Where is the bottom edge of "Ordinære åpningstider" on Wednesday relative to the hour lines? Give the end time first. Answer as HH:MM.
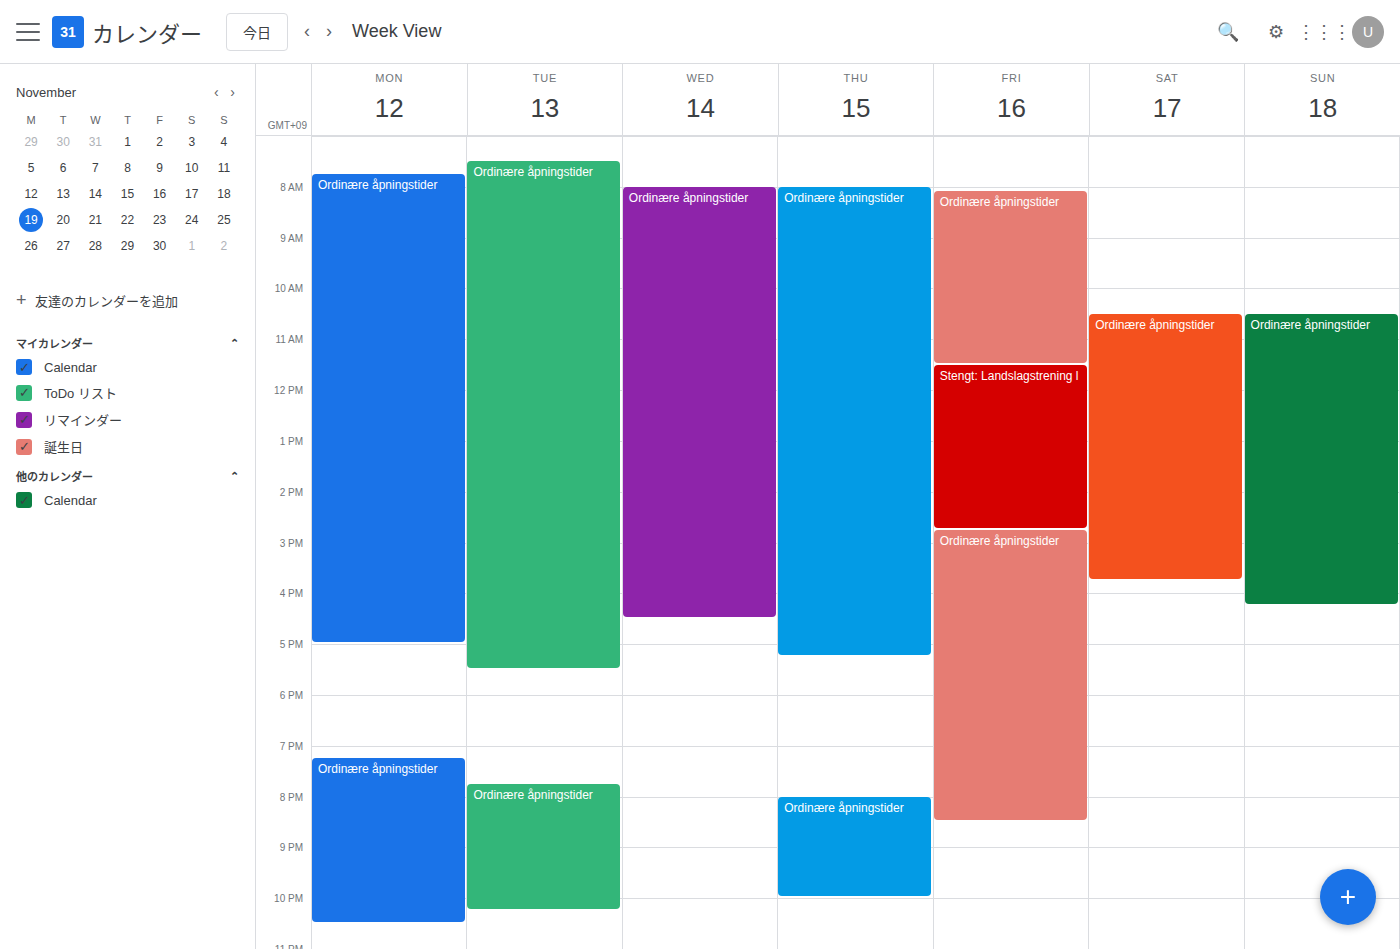
16:30 -- halfway between the 16:00 and 17:00 lines.